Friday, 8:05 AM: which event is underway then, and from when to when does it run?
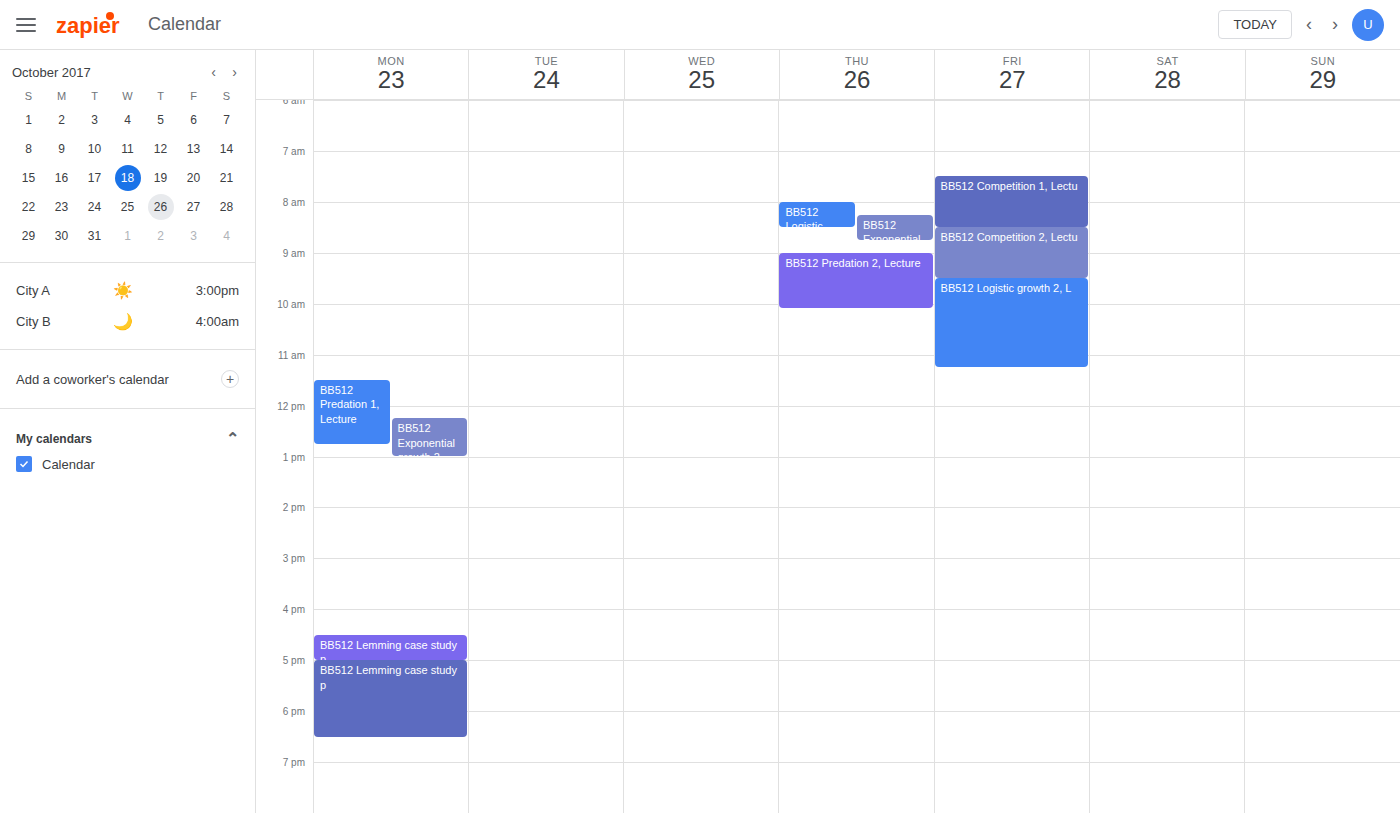
"BB512 Competition 1, Lectu", 7:30 AM to 8:30 AM